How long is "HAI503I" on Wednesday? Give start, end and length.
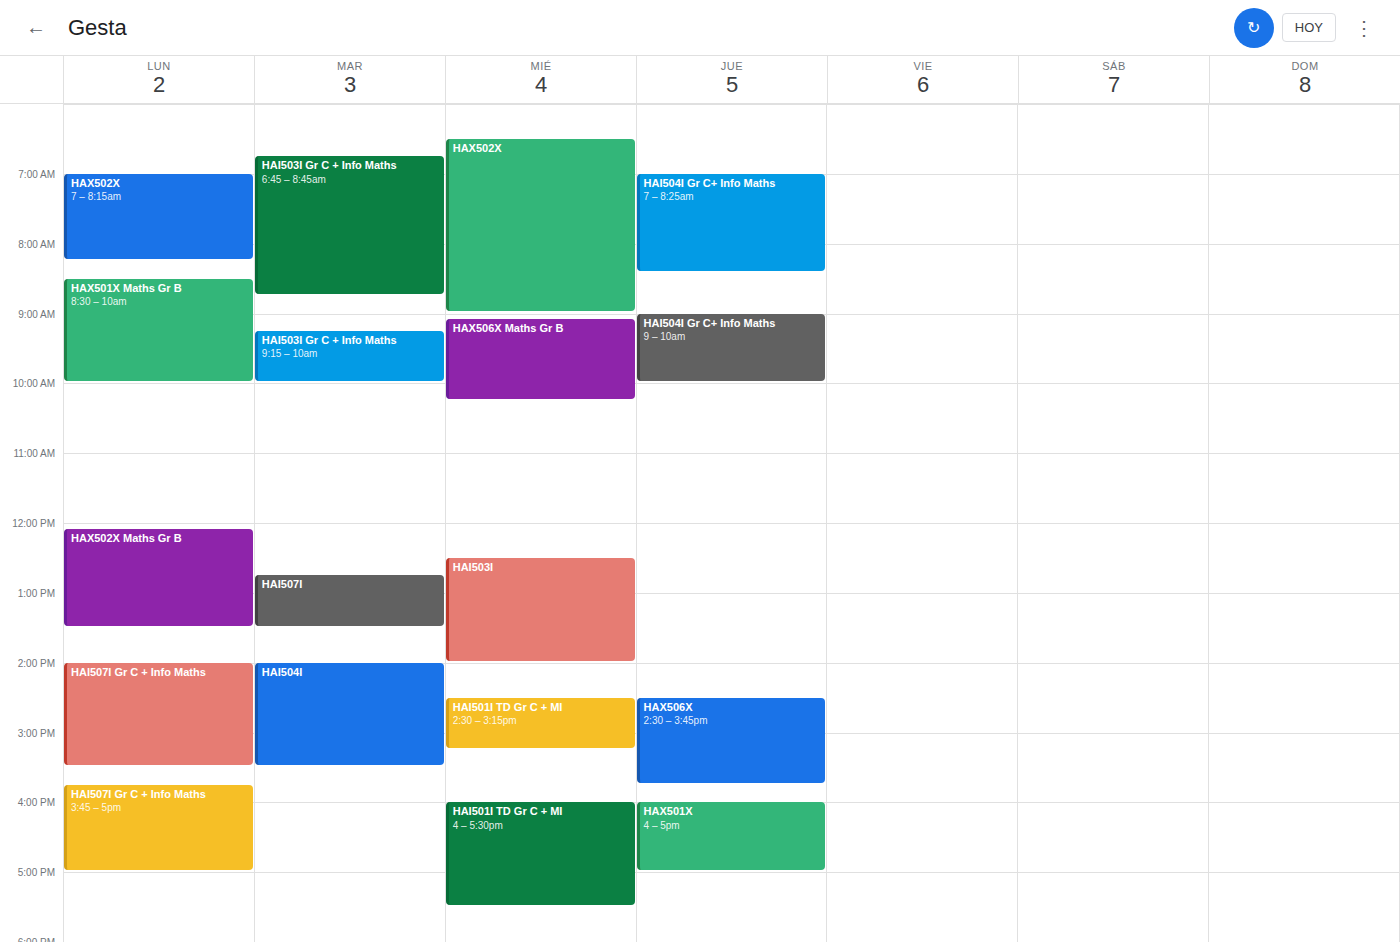
12:30 PM to 2:00 PM, 1 hour 30 minutes